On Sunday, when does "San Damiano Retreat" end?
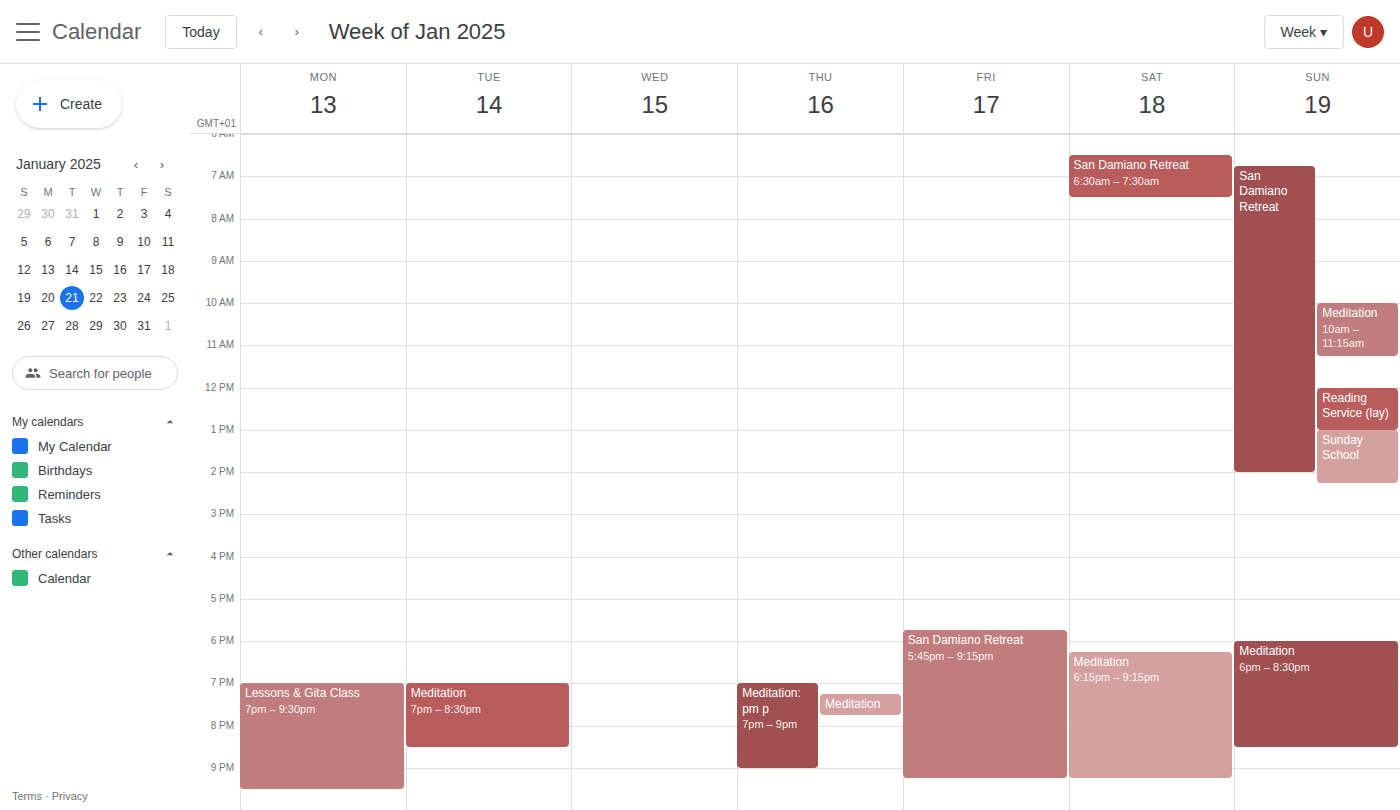
2:00 PM